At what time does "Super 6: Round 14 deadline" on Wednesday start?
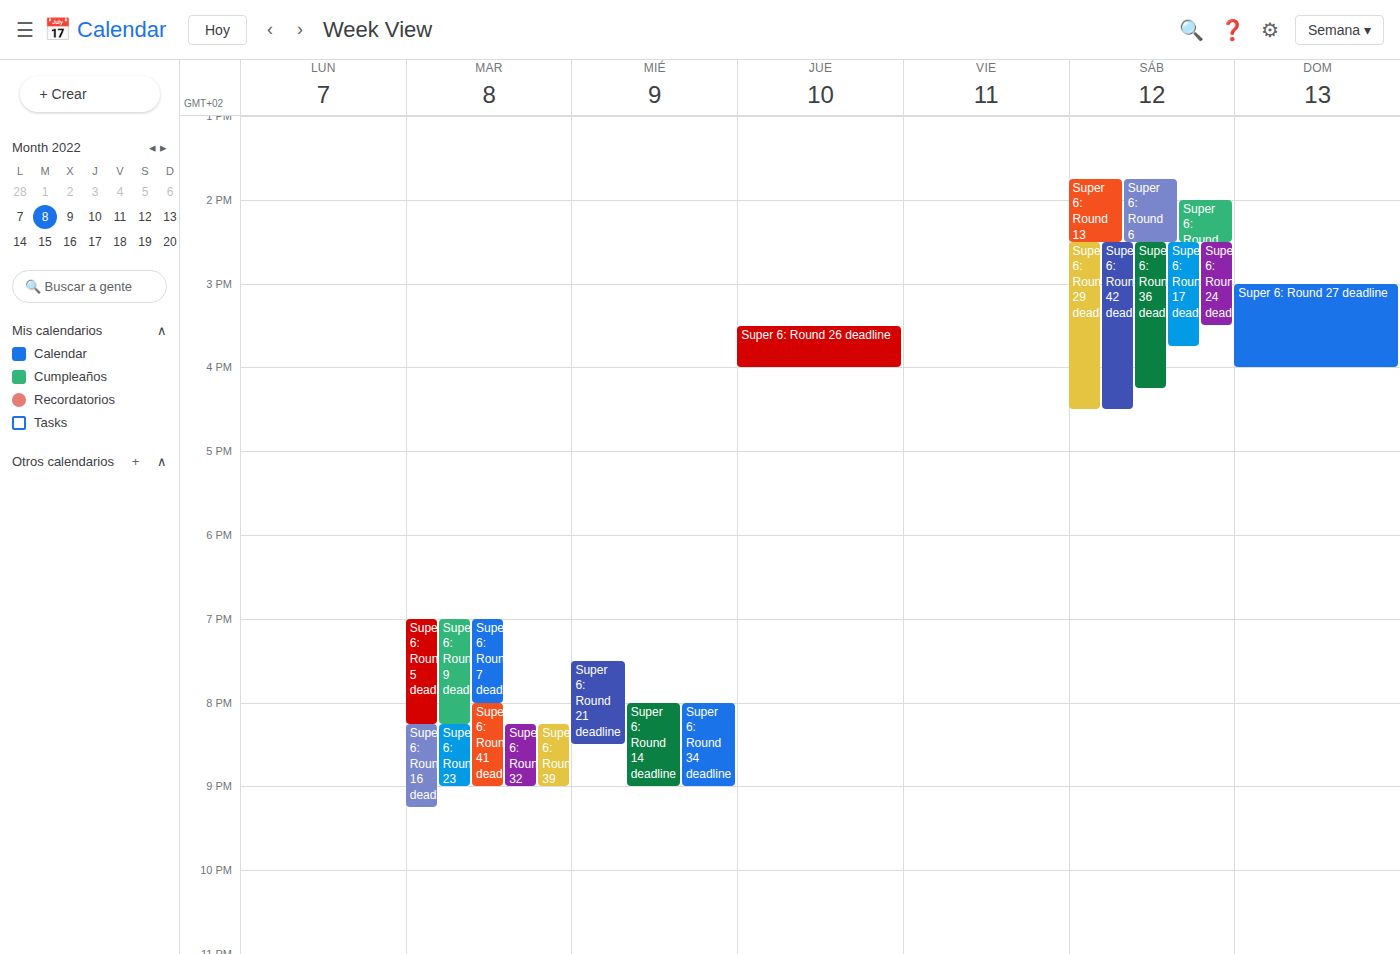
8:00 PM